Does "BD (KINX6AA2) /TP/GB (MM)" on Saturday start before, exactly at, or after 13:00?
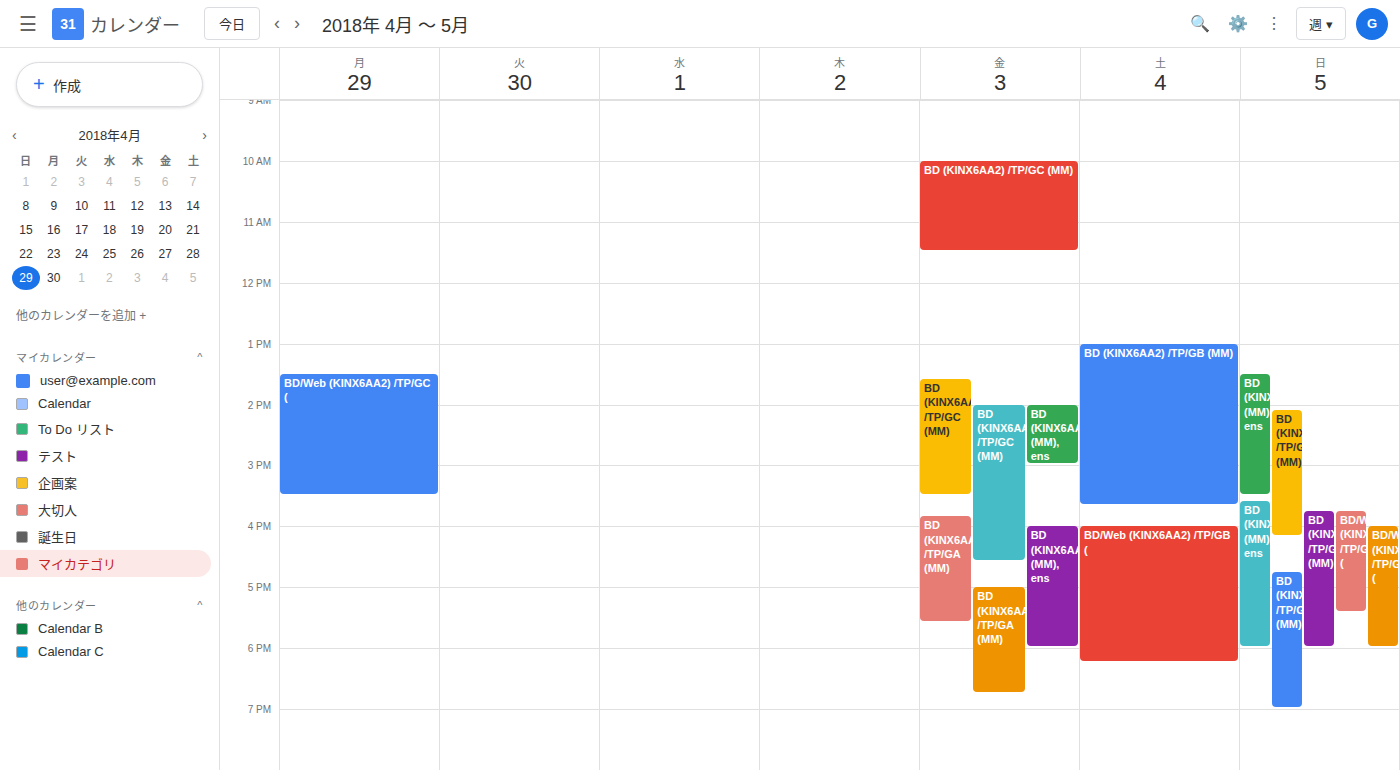
13:00 -- exactly at 13:00, on the 13:00 line.